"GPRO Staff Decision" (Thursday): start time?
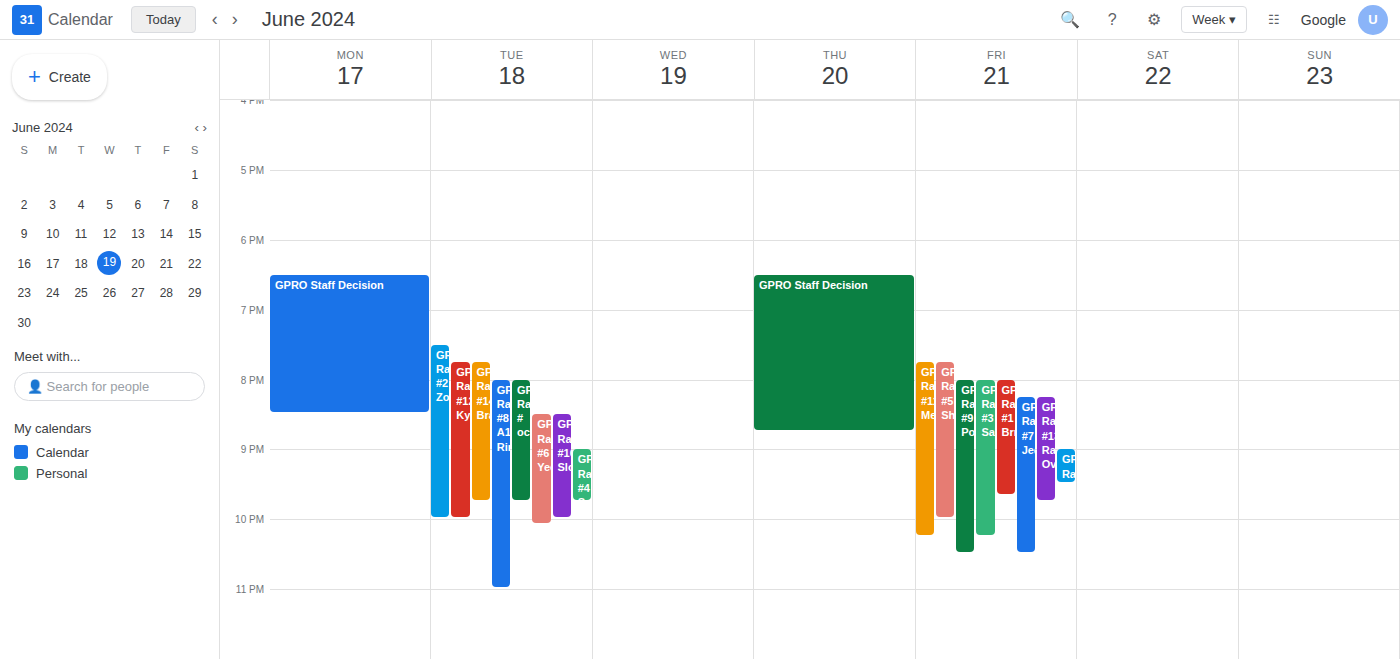
6:30 PM